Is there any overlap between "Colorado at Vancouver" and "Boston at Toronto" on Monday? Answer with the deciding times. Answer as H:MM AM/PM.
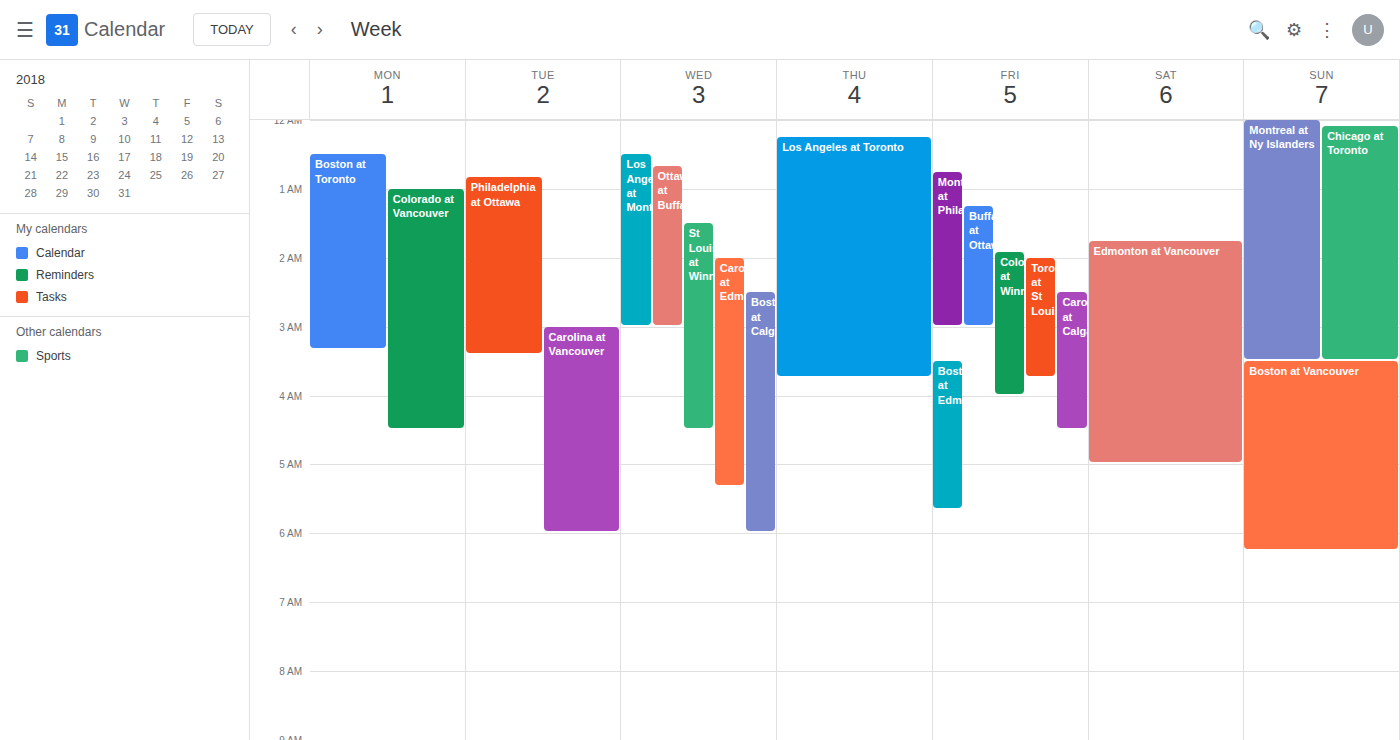
"Colorado at Vancouver" starts at 1:00 AM, before "Boston at Toronto" ends at 3:20 AM -- they overlap.